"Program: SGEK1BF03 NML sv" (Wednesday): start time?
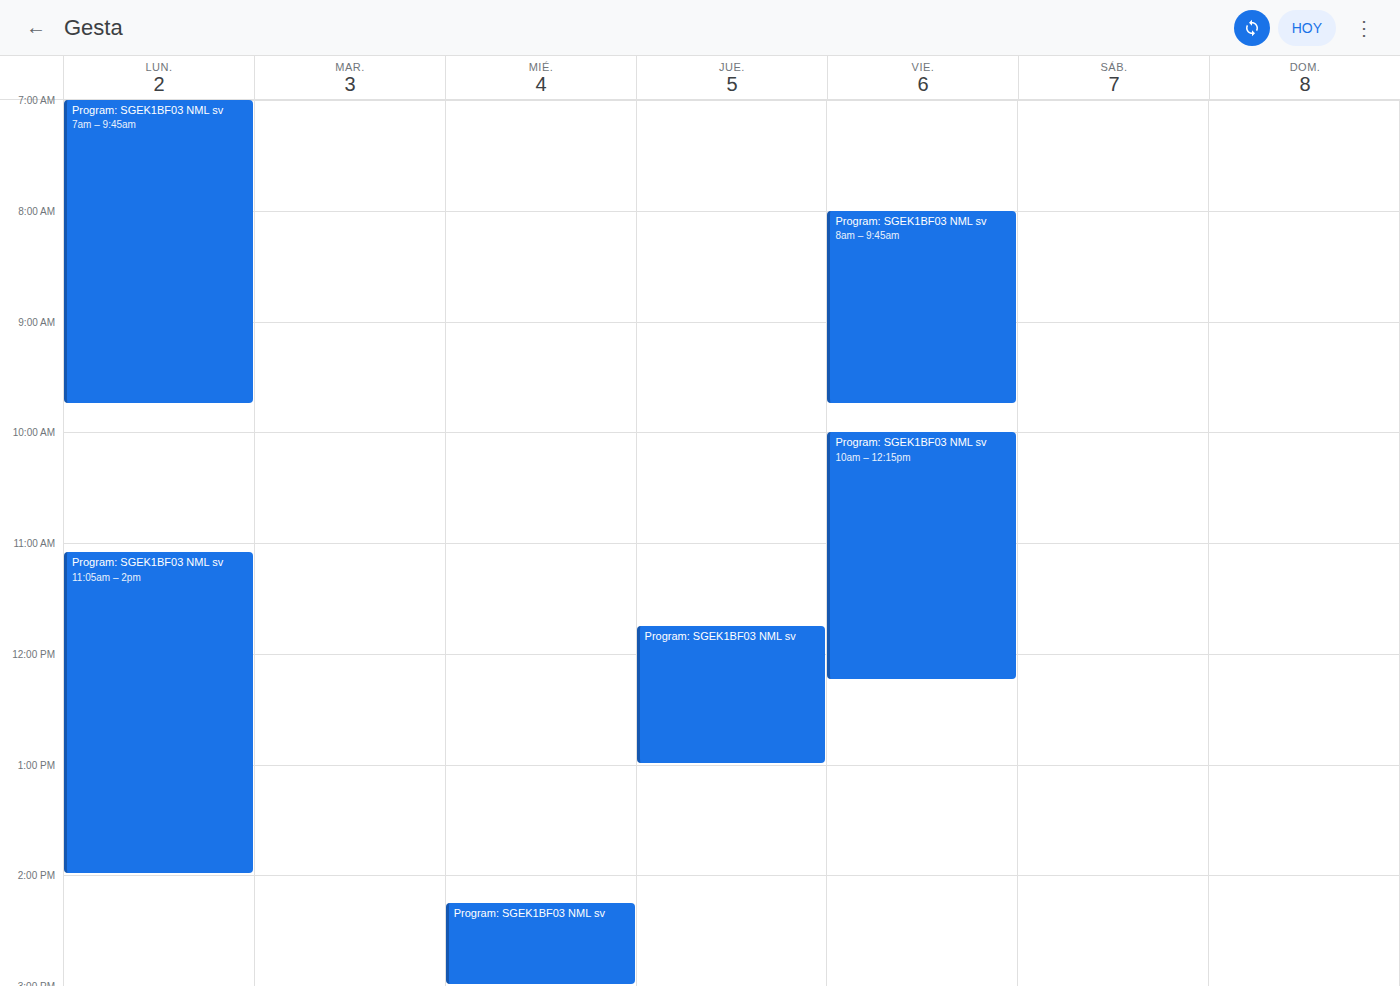
2:15 PM